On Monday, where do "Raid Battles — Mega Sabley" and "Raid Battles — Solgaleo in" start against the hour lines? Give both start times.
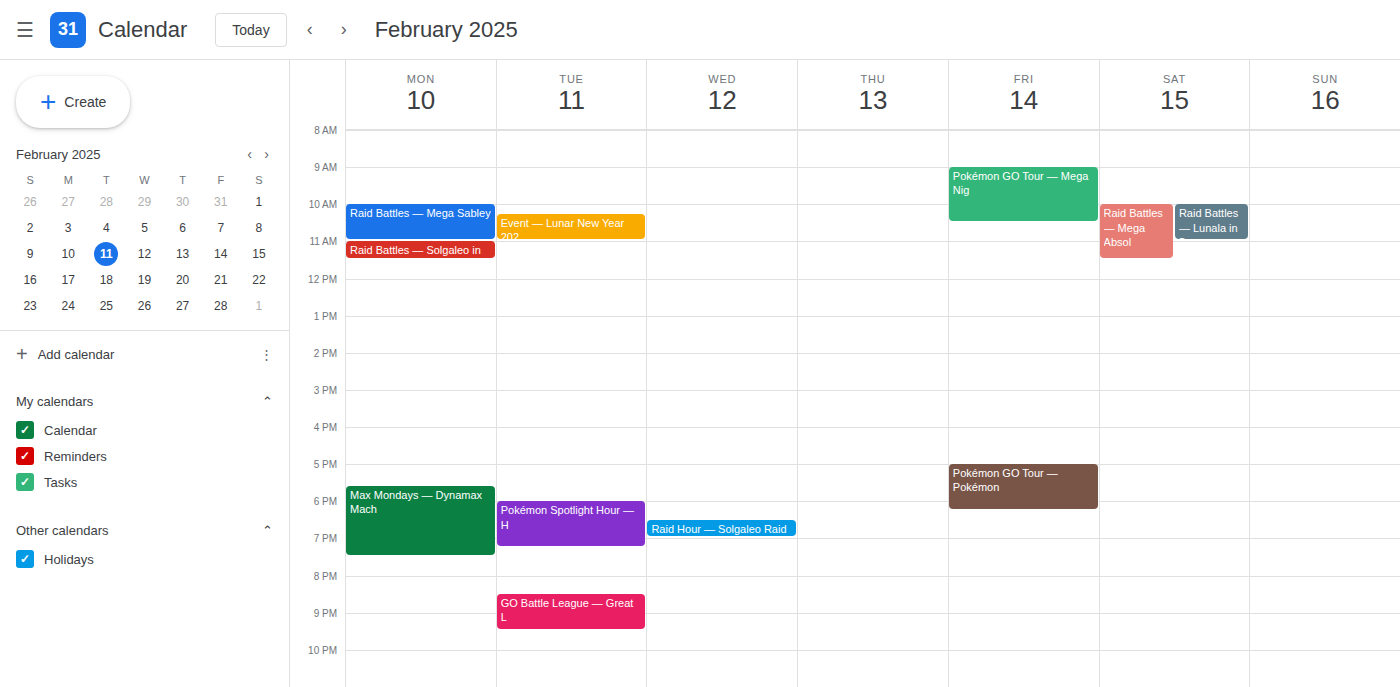
"Raid Battles — Mega Sabley": 10:00 AM, exactly on the 10 AM line. "Raid Battles — Solgaleo in": 11:00 AM, exactly on the 11 AM line.